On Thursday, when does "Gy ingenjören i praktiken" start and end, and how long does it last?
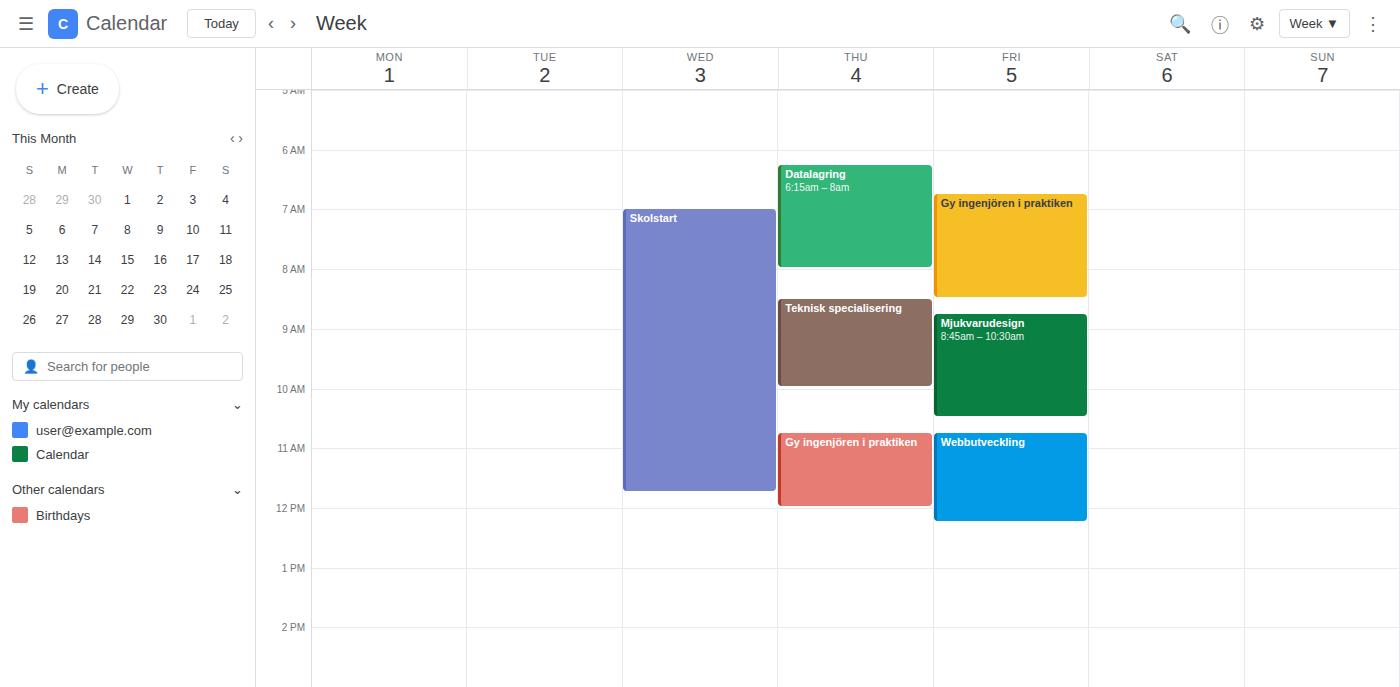
10:45 AM to 12:00 PM, 1 hour 15 minutes